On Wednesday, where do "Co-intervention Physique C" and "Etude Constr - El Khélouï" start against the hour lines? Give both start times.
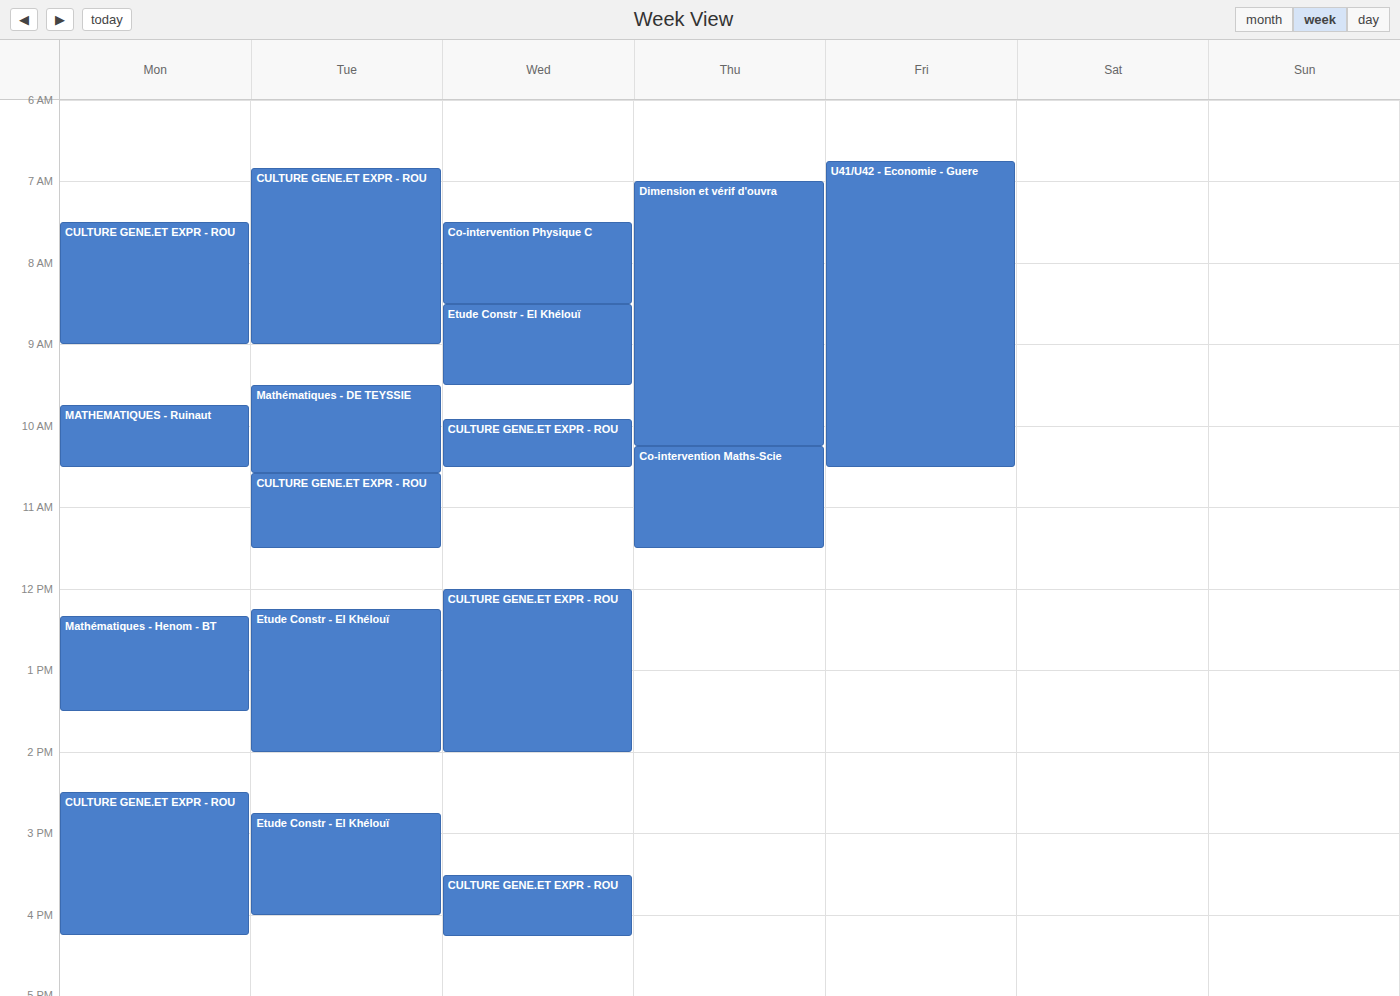
"Co-intervention Physique C": 7:30 AM, halfway between the 7 AM and 8 AM lines. "Etude Constr - El Khélouï": 8:30 AM, halfway between the 8 AM and 9 AM lines.